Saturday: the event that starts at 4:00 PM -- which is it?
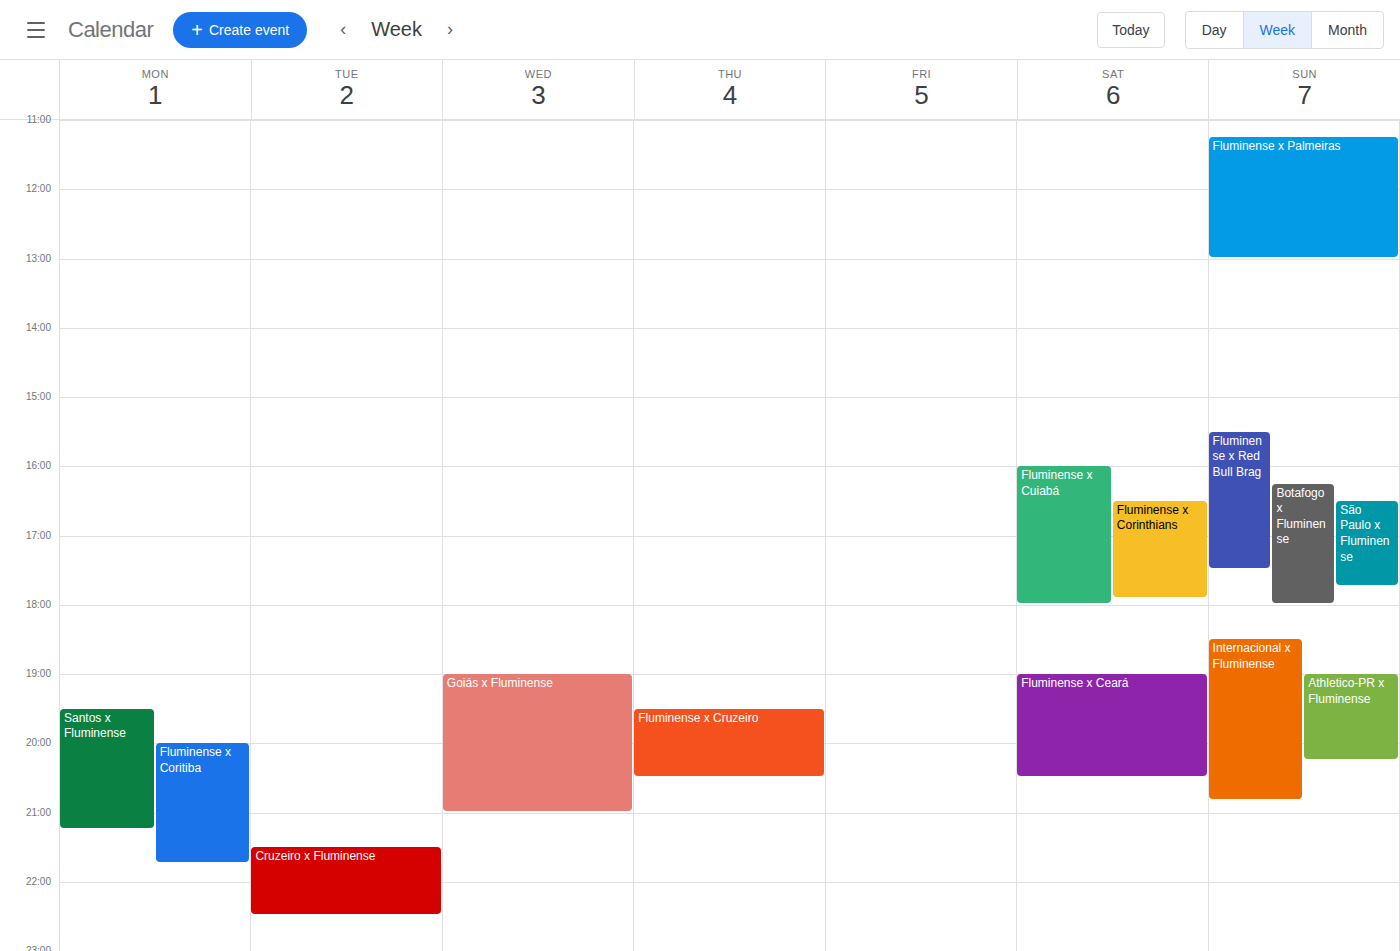
"Fluminense x Cuiabá"